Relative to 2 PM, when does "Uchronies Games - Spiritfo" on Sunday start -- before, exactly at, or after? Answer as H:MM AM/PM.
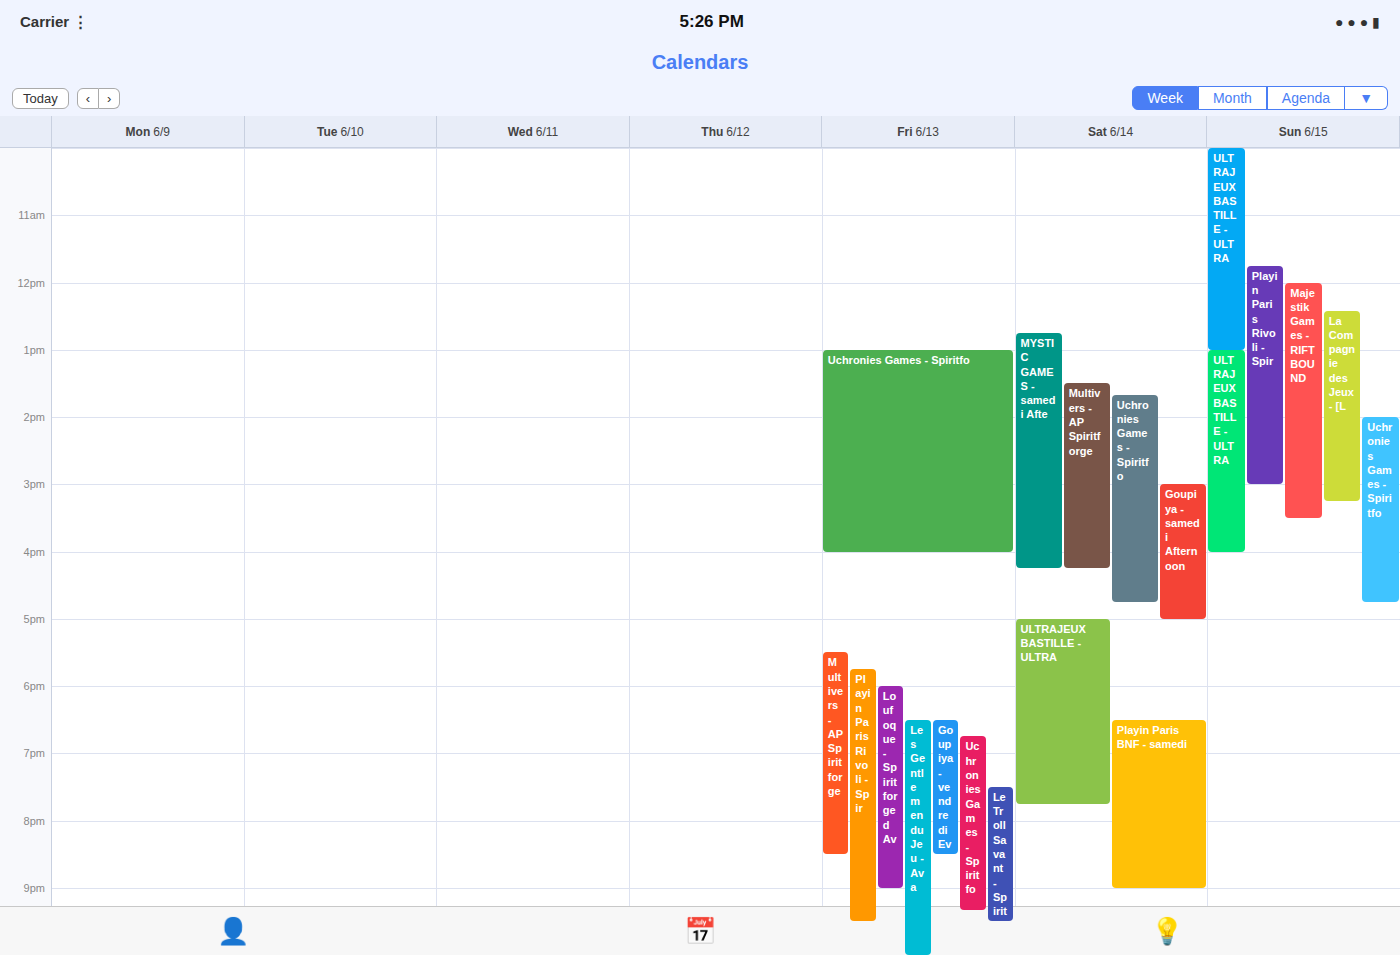
2:00 PM -- exactly at 2 PM, on the 2 PM line.